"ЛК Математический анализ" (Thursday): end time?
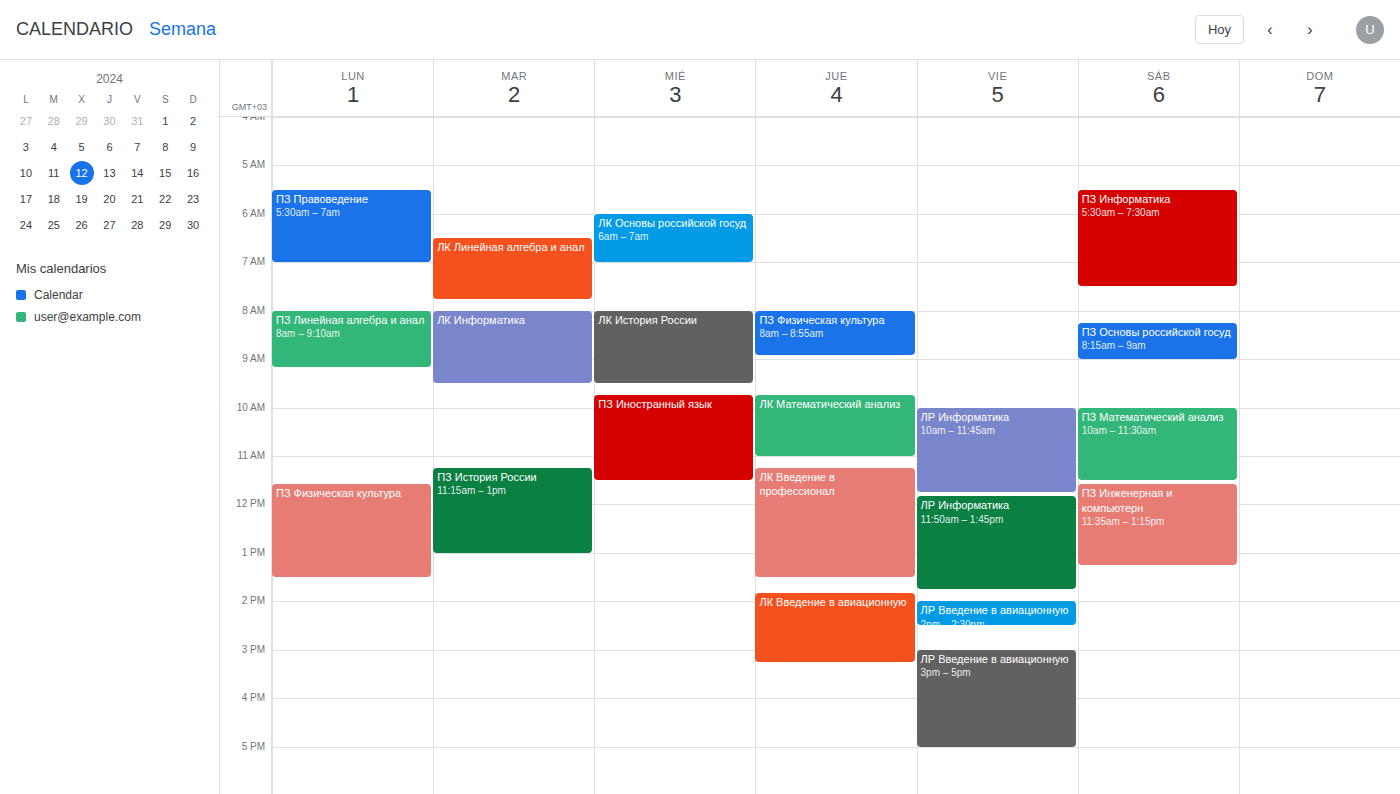
11:00 AM